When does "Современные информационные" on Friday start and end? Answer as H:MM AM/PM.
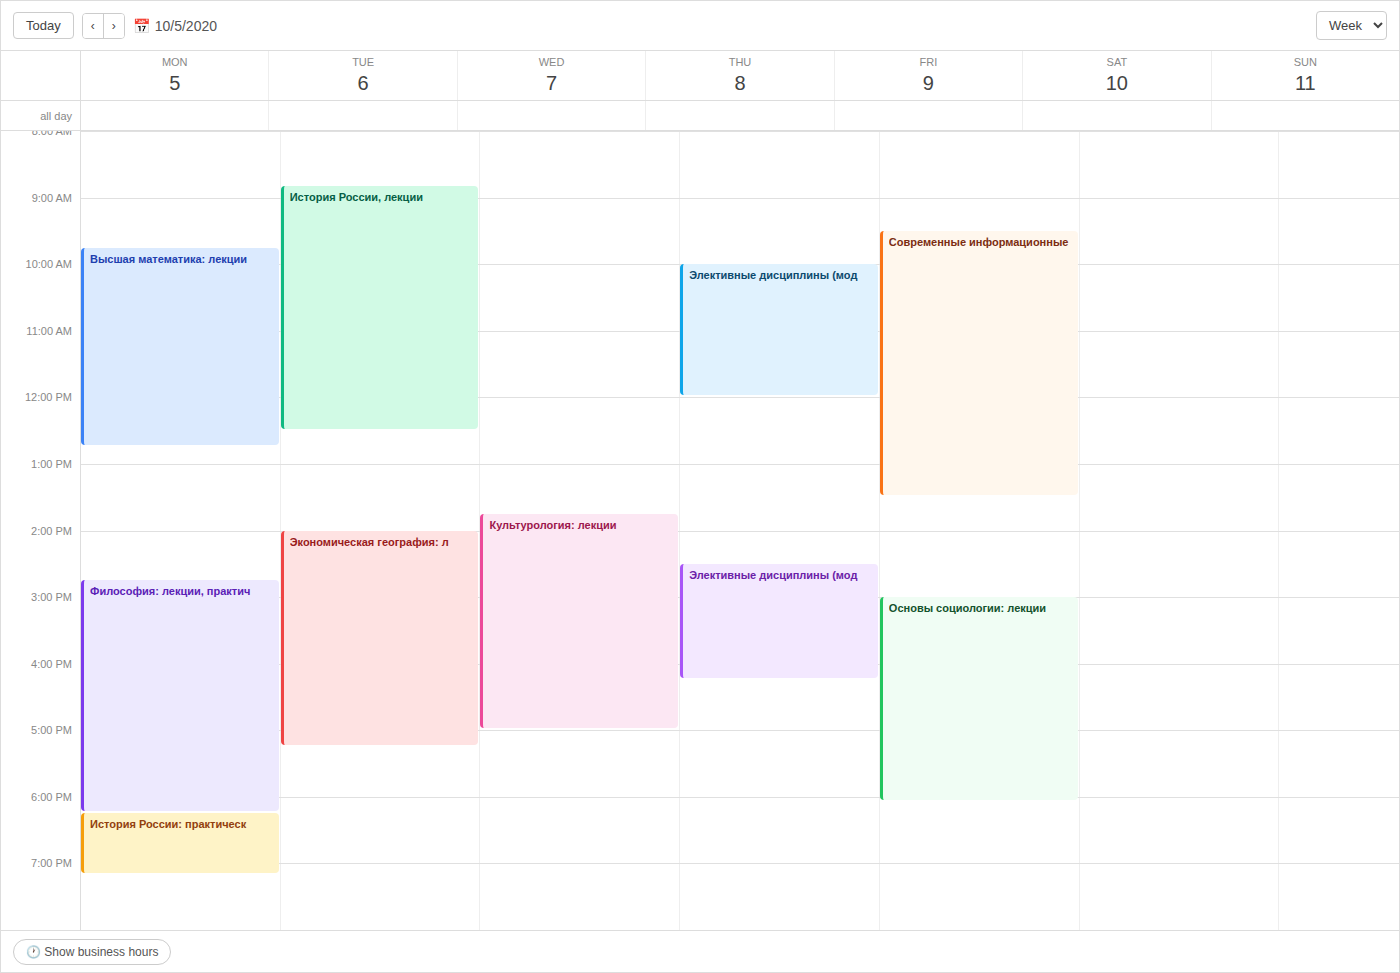
9:30 AM to 1:30 PM